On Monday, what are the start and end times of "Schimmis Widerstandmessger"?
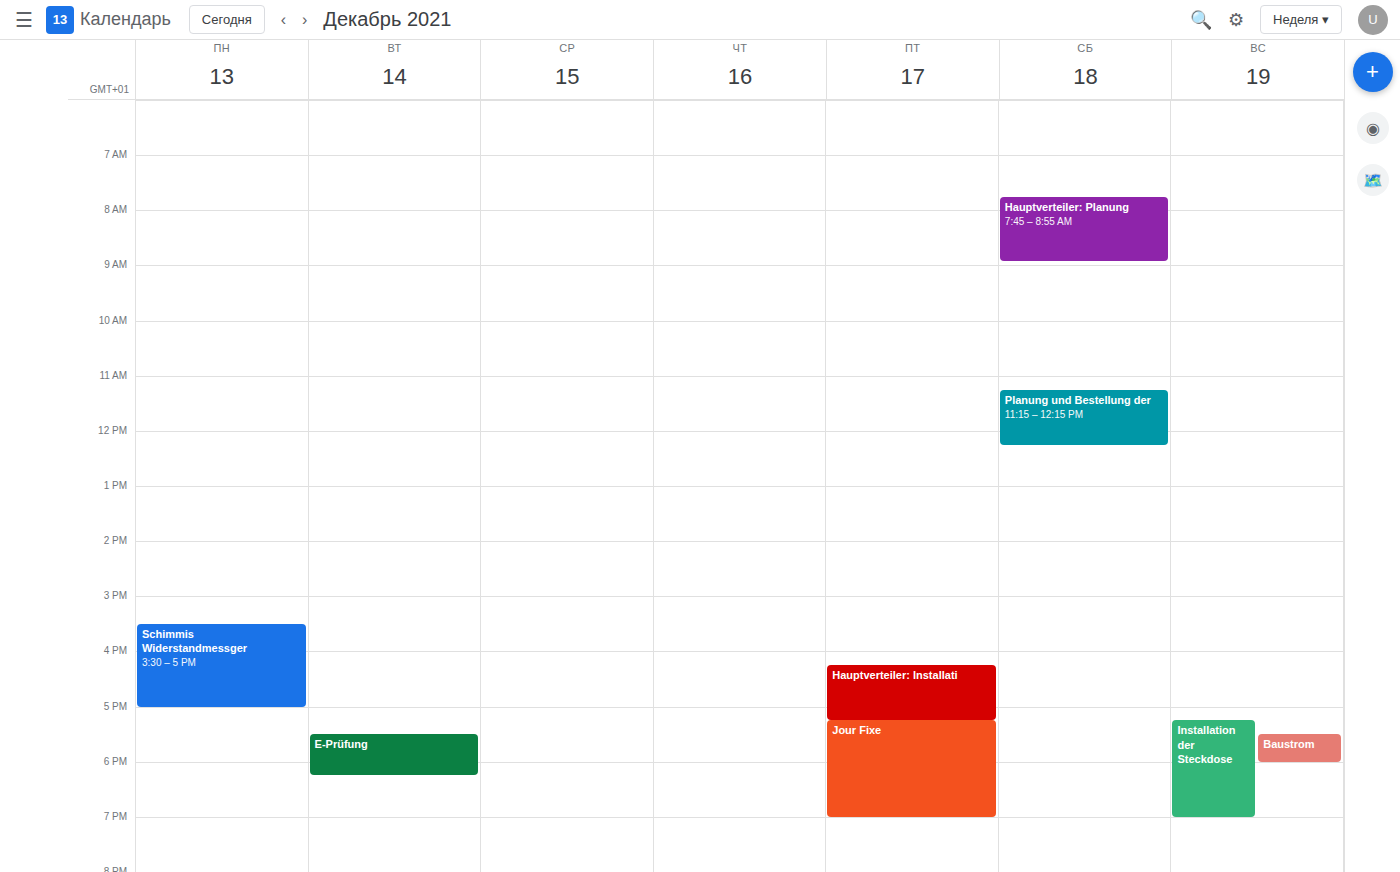
3:30 PM to 5:00 PM